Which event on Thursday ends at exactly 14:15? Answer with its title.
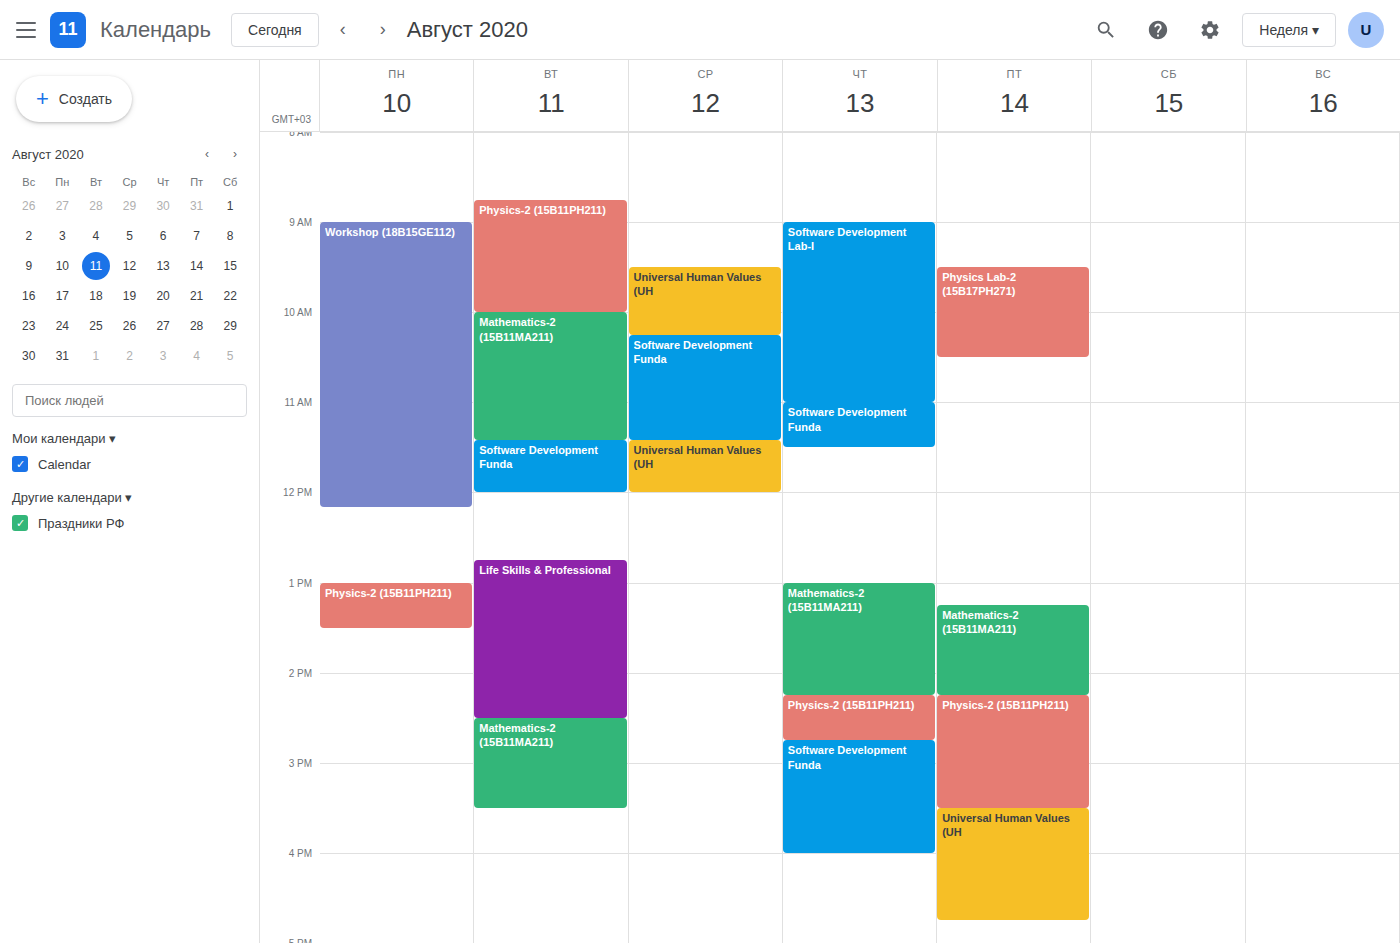
"Mathematics-2 (15B11MA211)"